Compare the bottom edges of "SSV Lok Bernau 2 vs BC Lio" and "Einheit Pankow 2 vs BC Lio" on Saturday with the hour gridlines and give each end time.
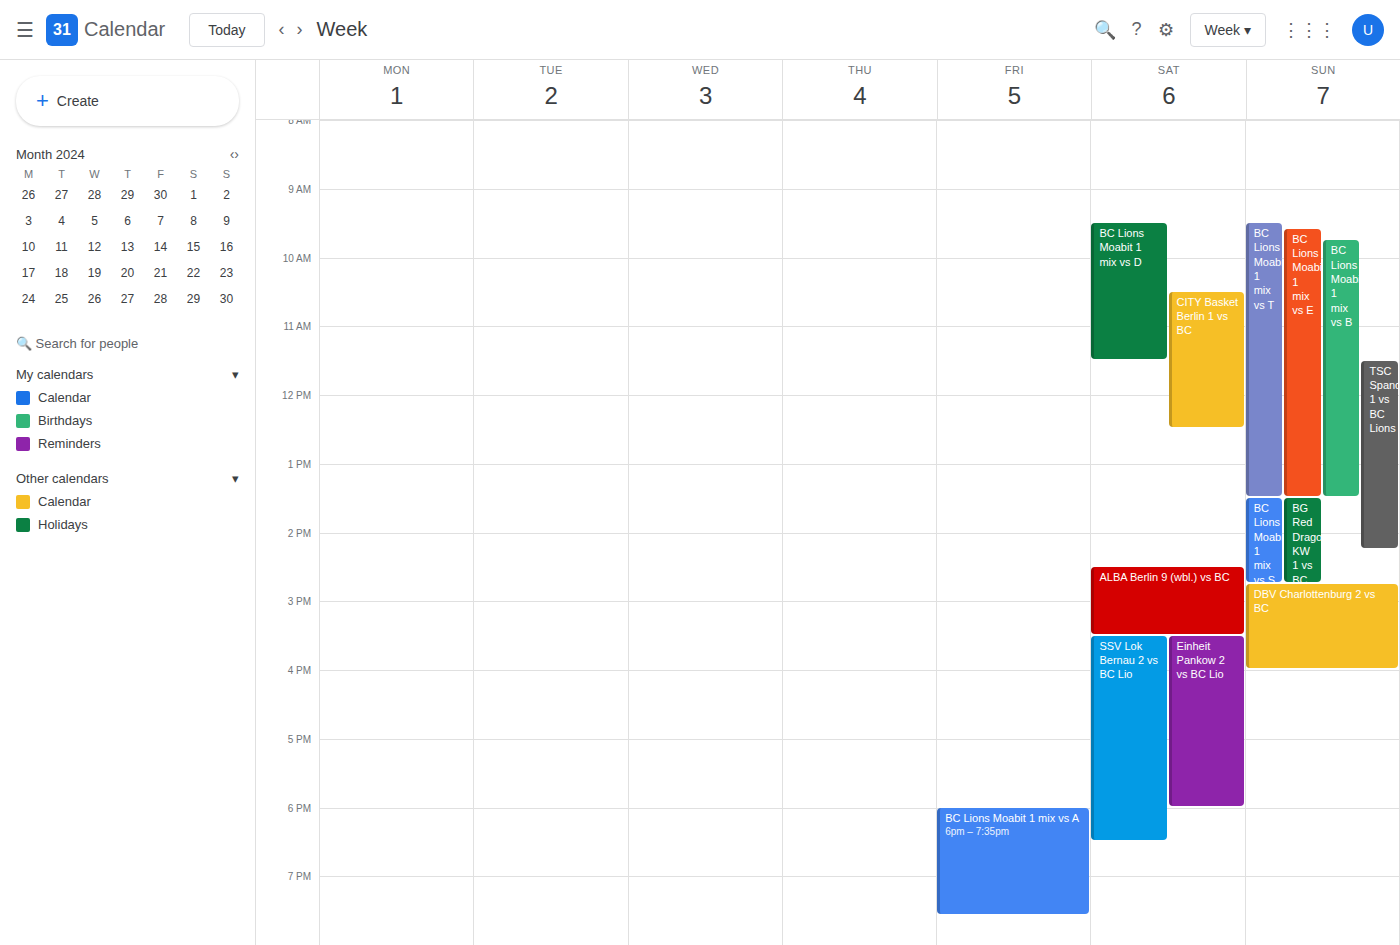
"SSV Lok Bernau 2 vs BC Lio": 18:30, halfway between the 18:00 and 19:00 lines. "Einheit Pankow 2 vs BC Lio": 18:00, exactly on the 18:00 line.